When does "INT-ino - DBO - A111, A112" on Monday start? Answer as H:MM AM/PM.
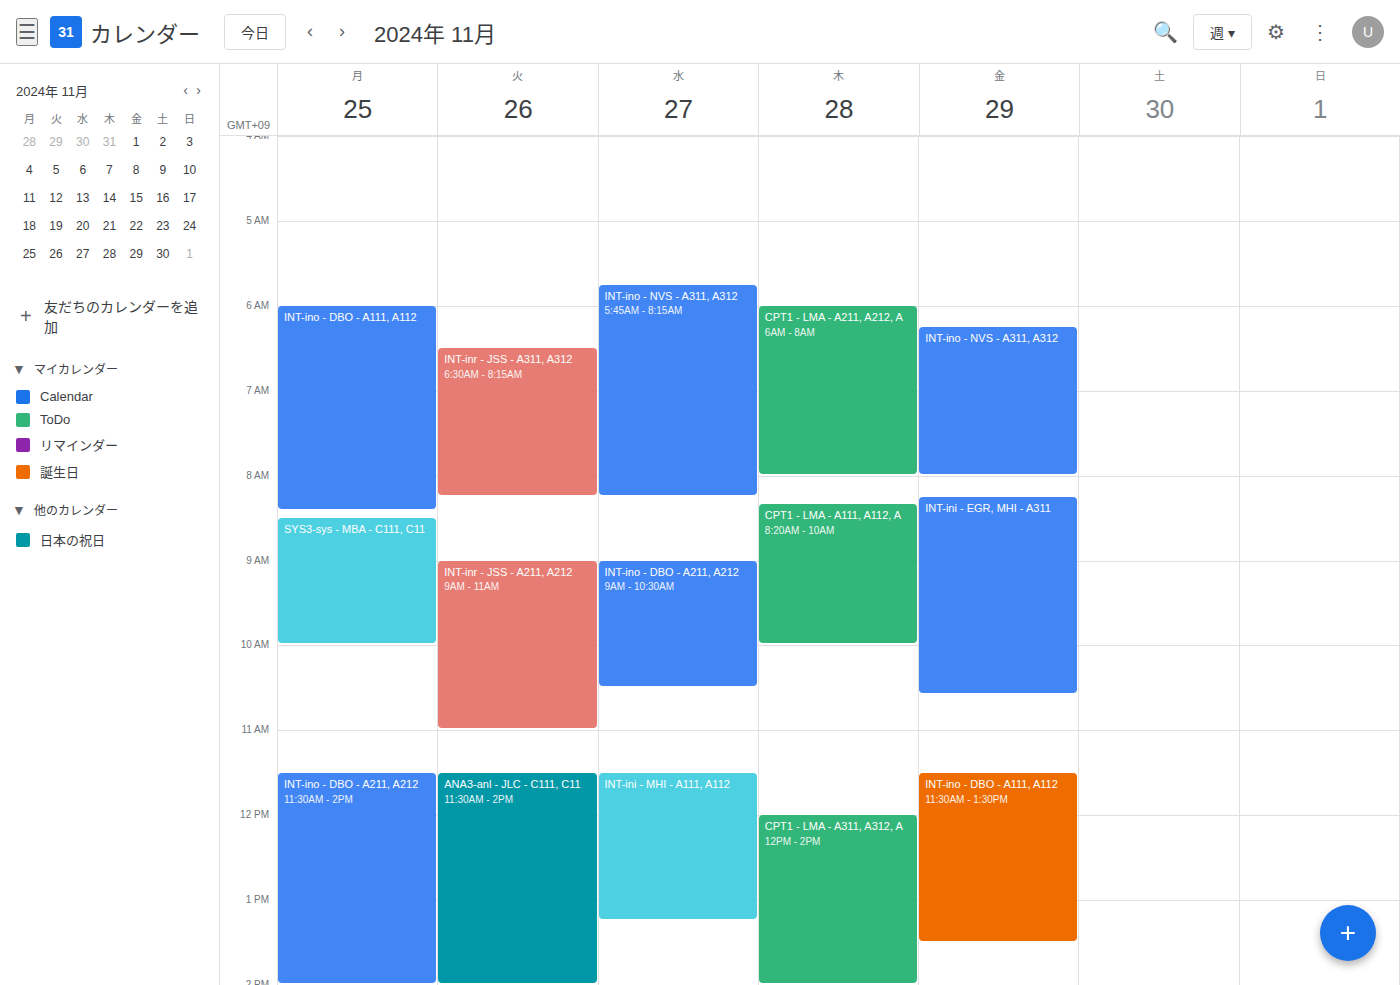
6:00 AM